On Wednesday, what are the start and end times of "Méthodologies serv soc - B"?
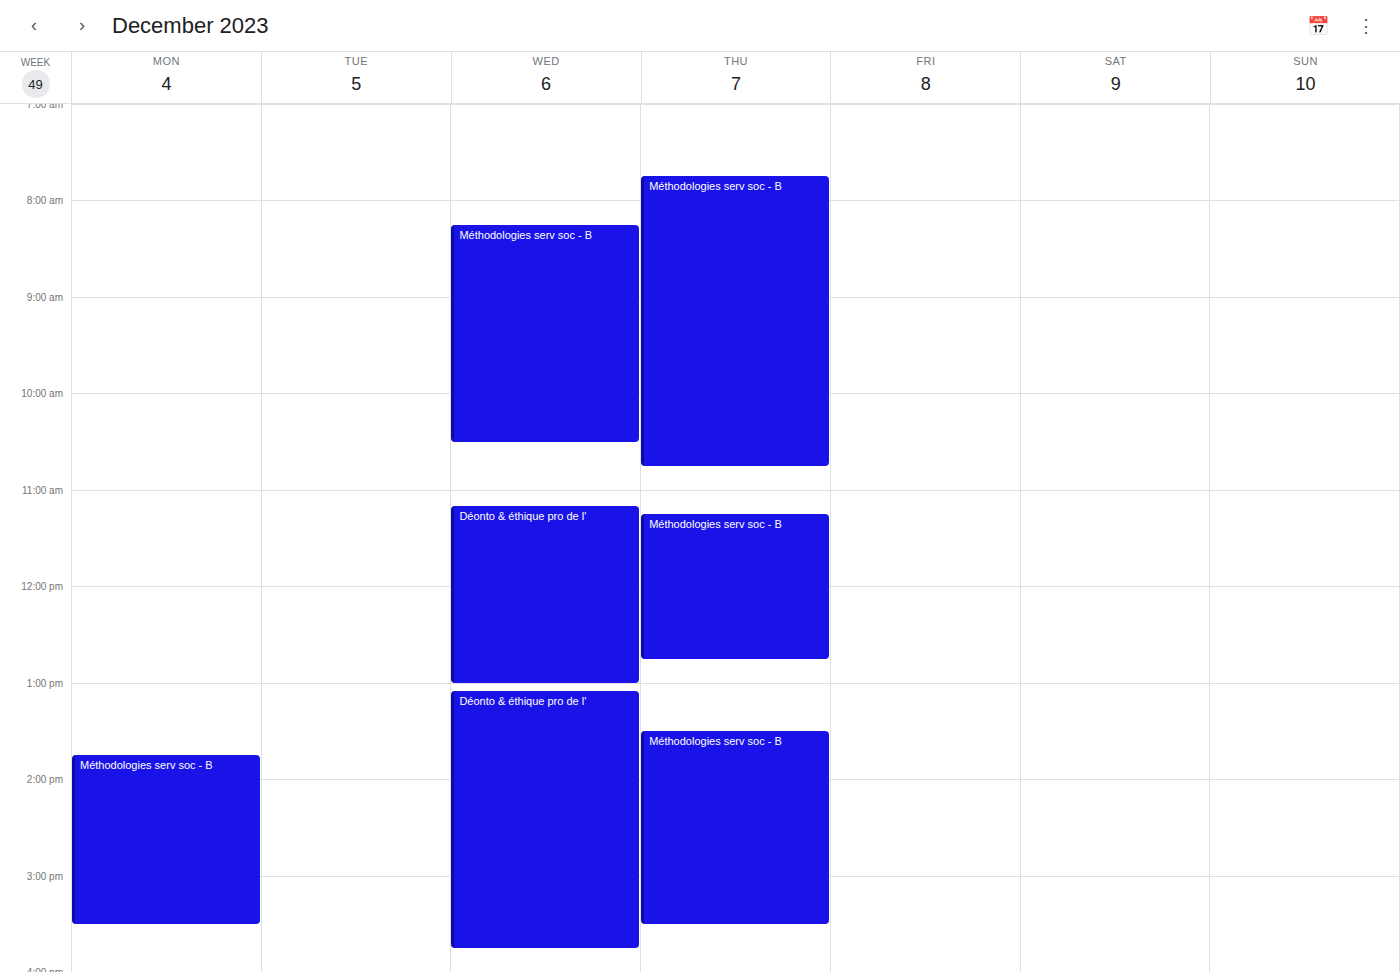
08:15 to 10:30